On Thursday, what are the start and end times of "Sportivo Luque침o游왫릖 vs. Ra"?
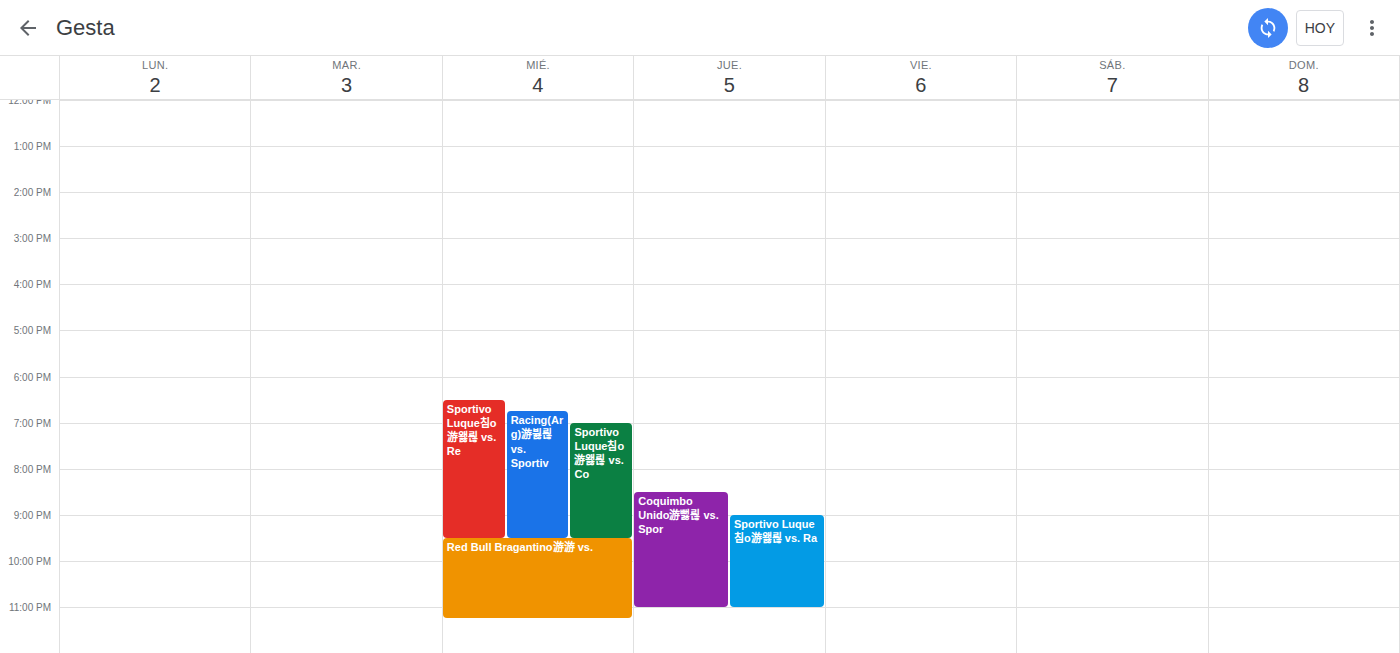
9:00 PM to 11:00 PM